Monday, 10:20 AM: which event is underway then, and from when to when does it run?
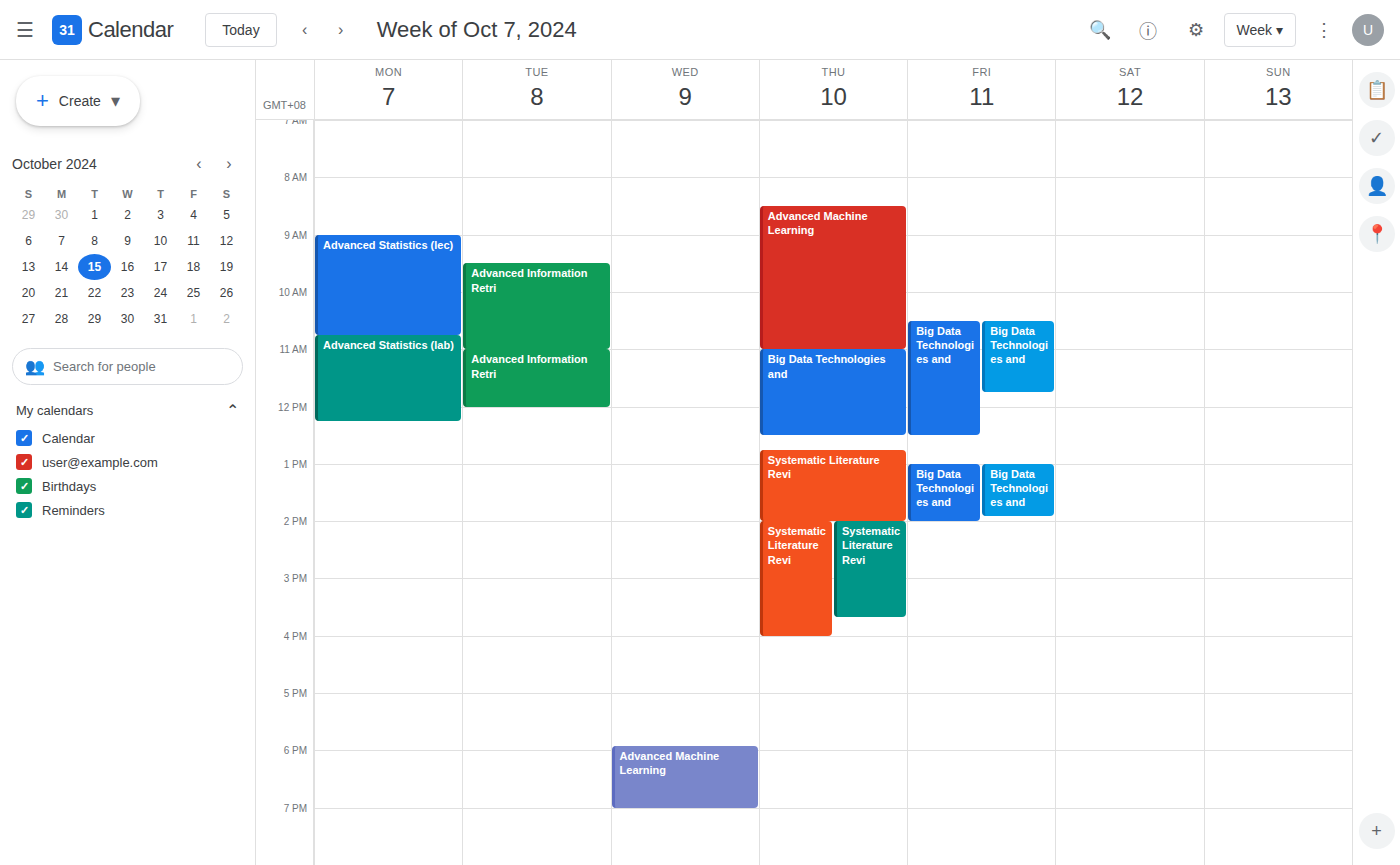
"Advanced Statistics (lec)", 9:00 AM to 10:45 AM